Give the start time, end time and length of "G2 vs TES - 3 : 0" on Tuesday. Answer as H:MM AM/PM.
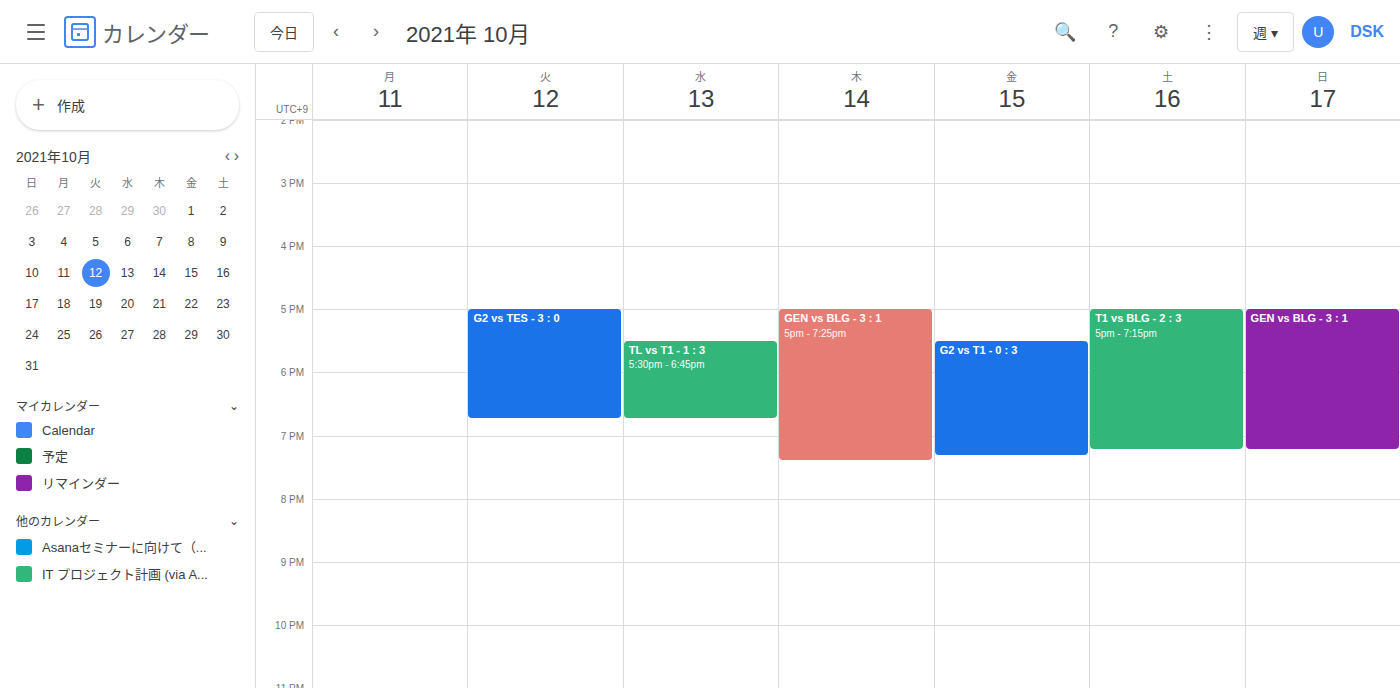
5:00 PM to 6:45 PM, 1 hour 45 minutes